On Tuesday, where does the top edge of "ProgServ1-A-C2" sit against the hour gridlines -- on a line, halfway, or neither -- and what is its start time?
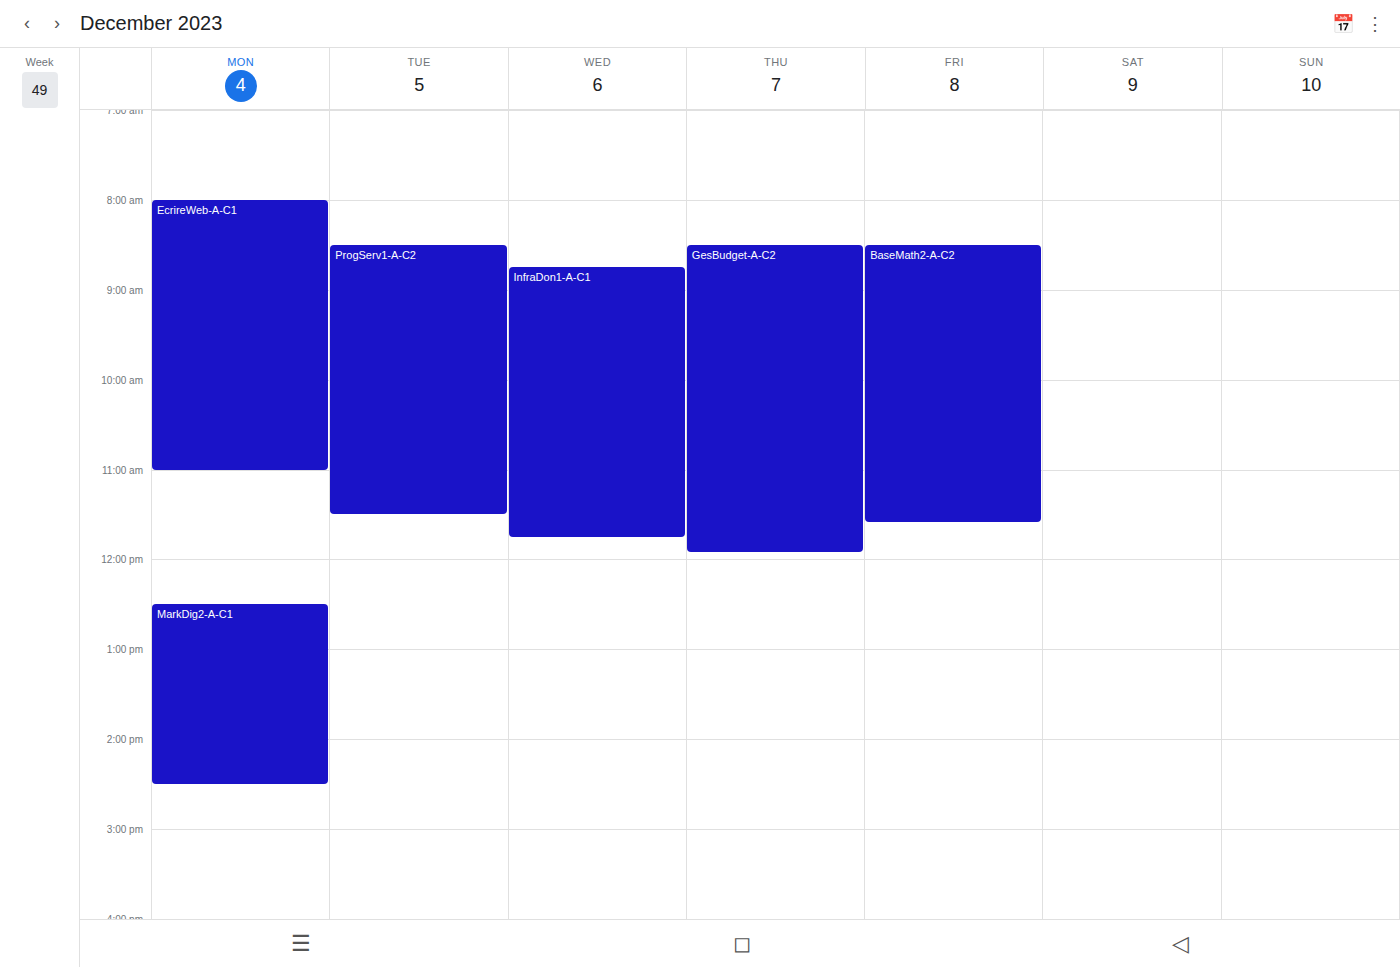
8:30 AM -- halfway between the 8 AM and 9 AM lines.